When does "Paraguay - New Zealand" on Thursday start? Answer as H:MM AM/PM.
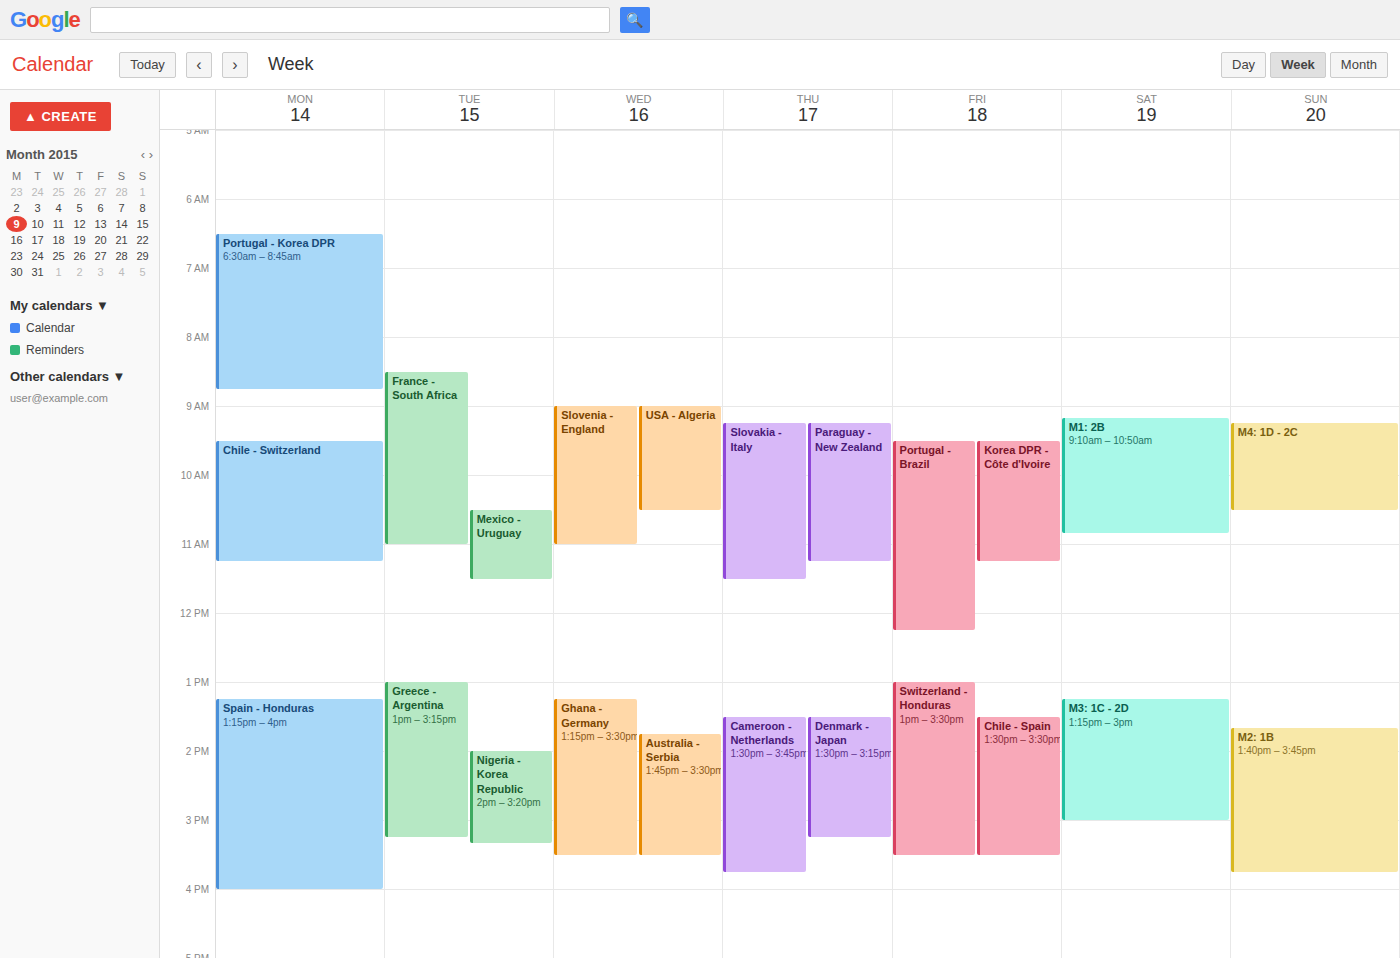
9:15 AM